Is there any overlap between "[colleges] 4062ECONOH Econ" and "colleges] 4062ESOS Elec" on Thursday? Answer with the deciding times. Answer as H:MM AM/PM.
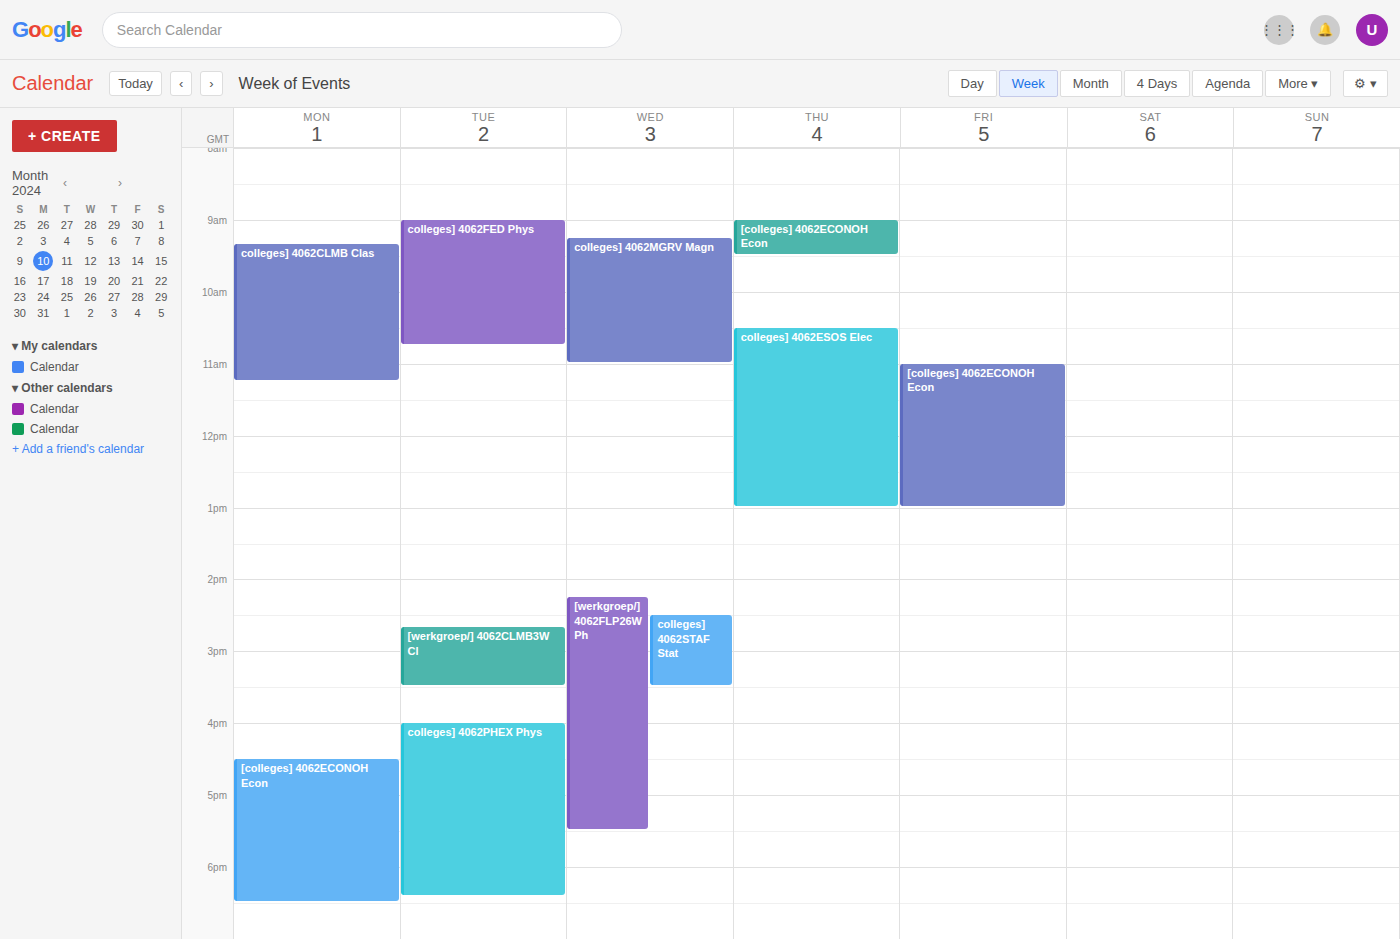
"[colleges] 4062ECONOH Econ" ends at 9:30 AM and "colleges] 4062ESOS Elec" starts at 10:30 AM -- no overlap.